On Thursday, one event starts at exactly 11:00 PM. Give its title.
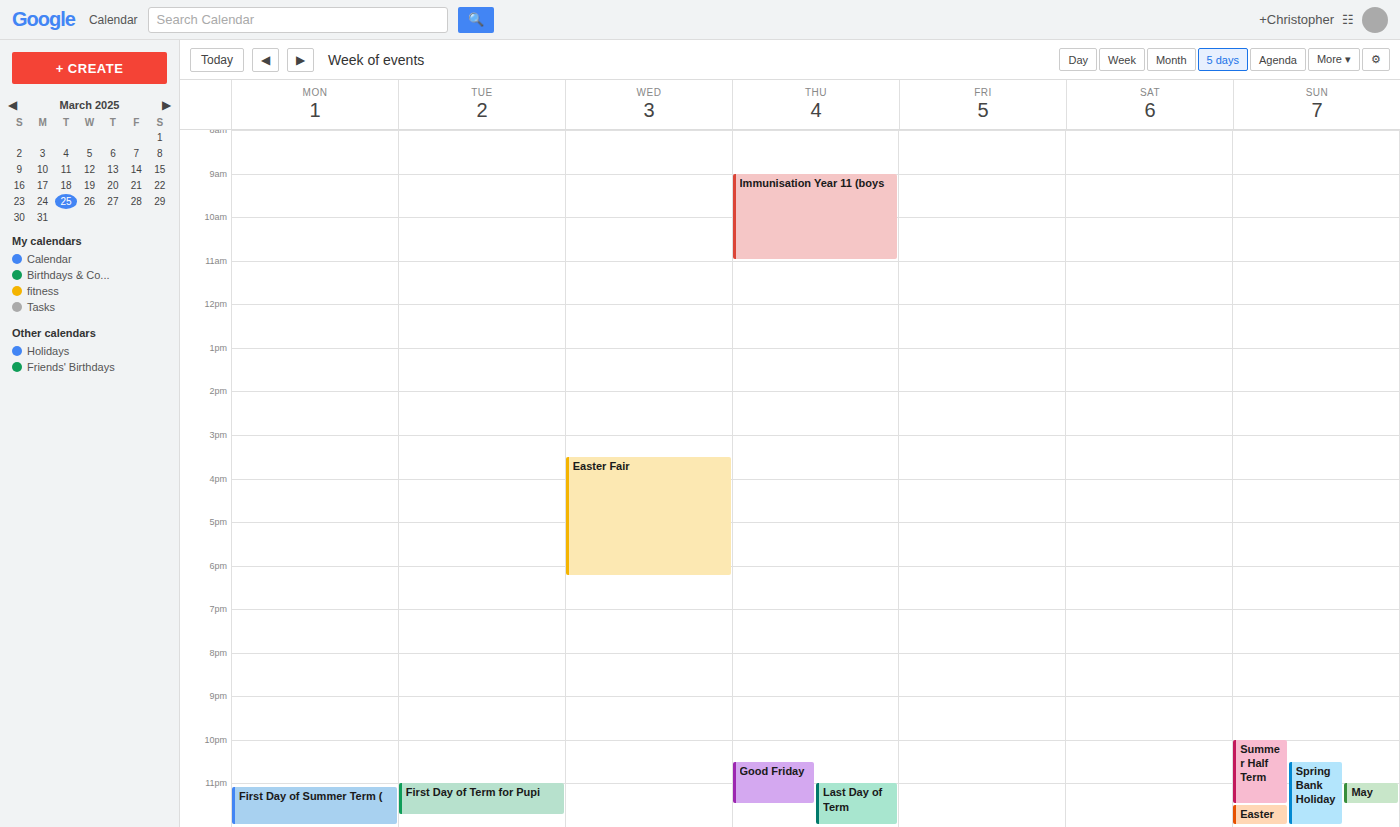
"Last Day of Term"